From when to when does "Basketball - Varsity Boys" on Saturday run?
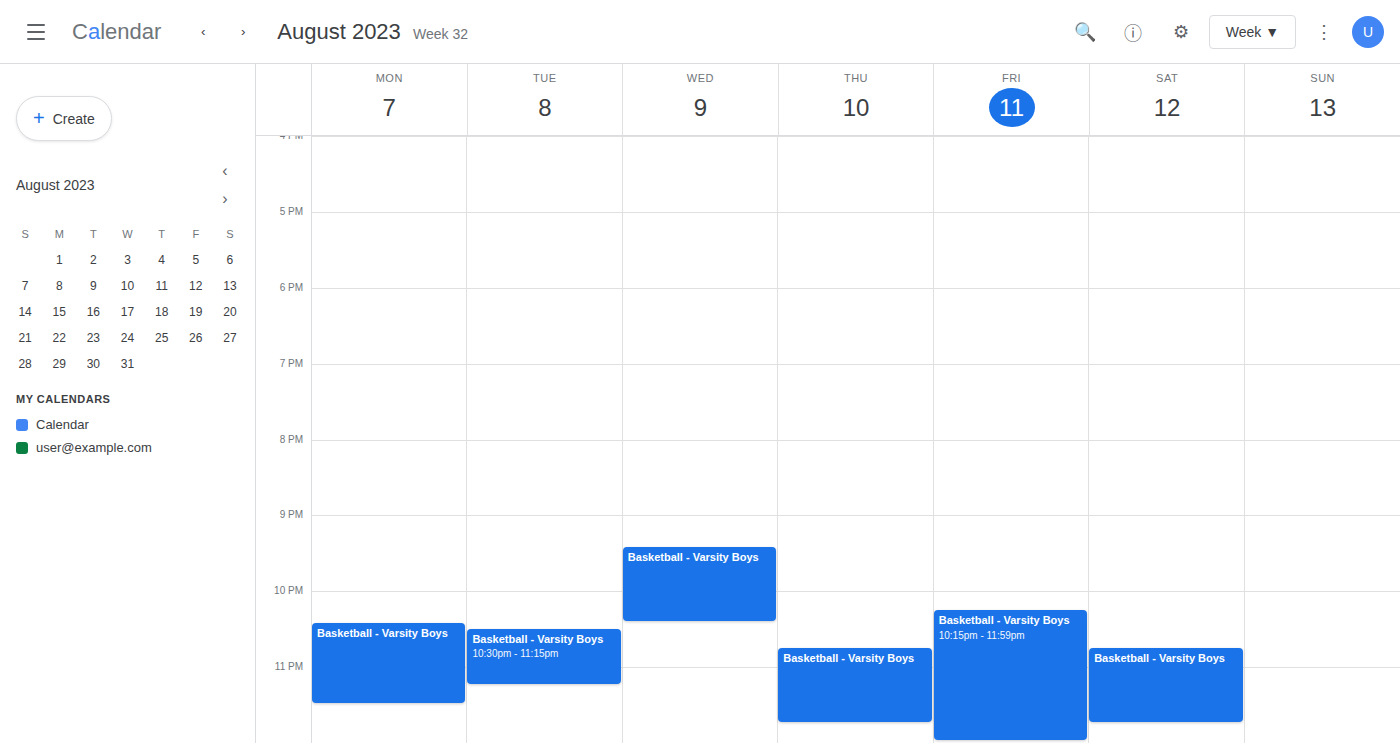
10:45 PM to 11:45 PM